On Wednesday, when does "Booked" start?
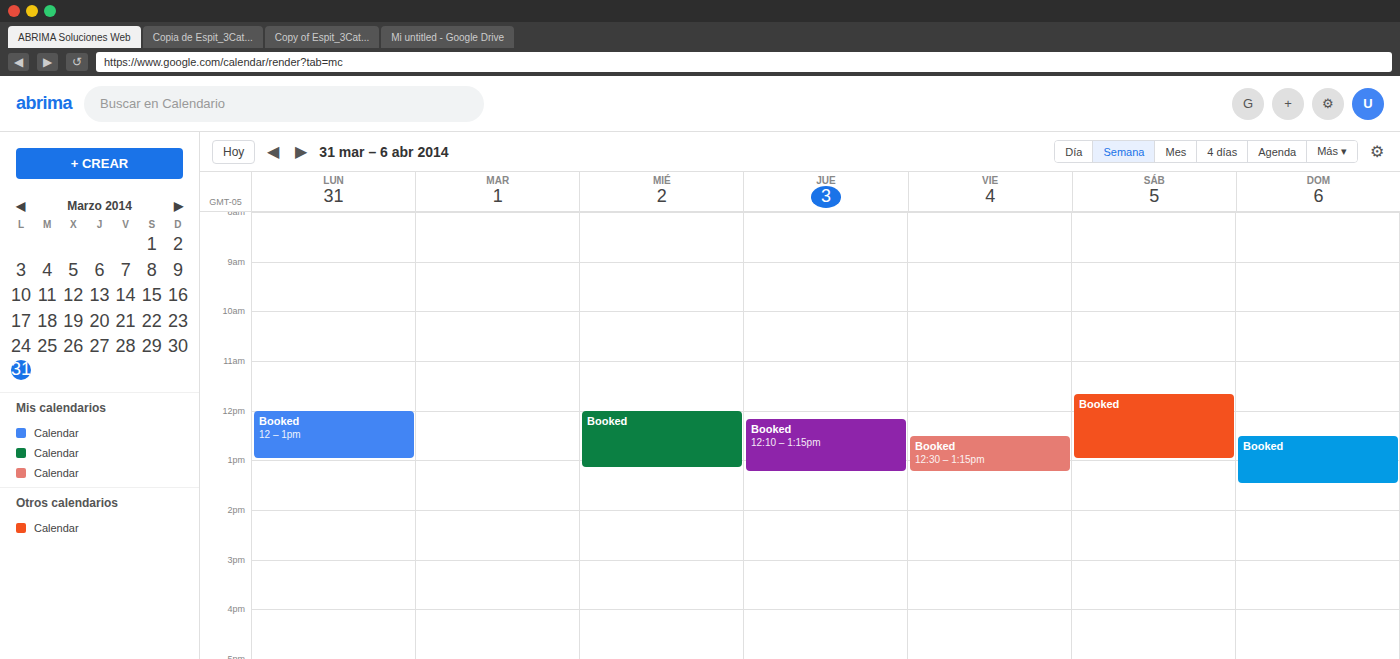
12:00 PM